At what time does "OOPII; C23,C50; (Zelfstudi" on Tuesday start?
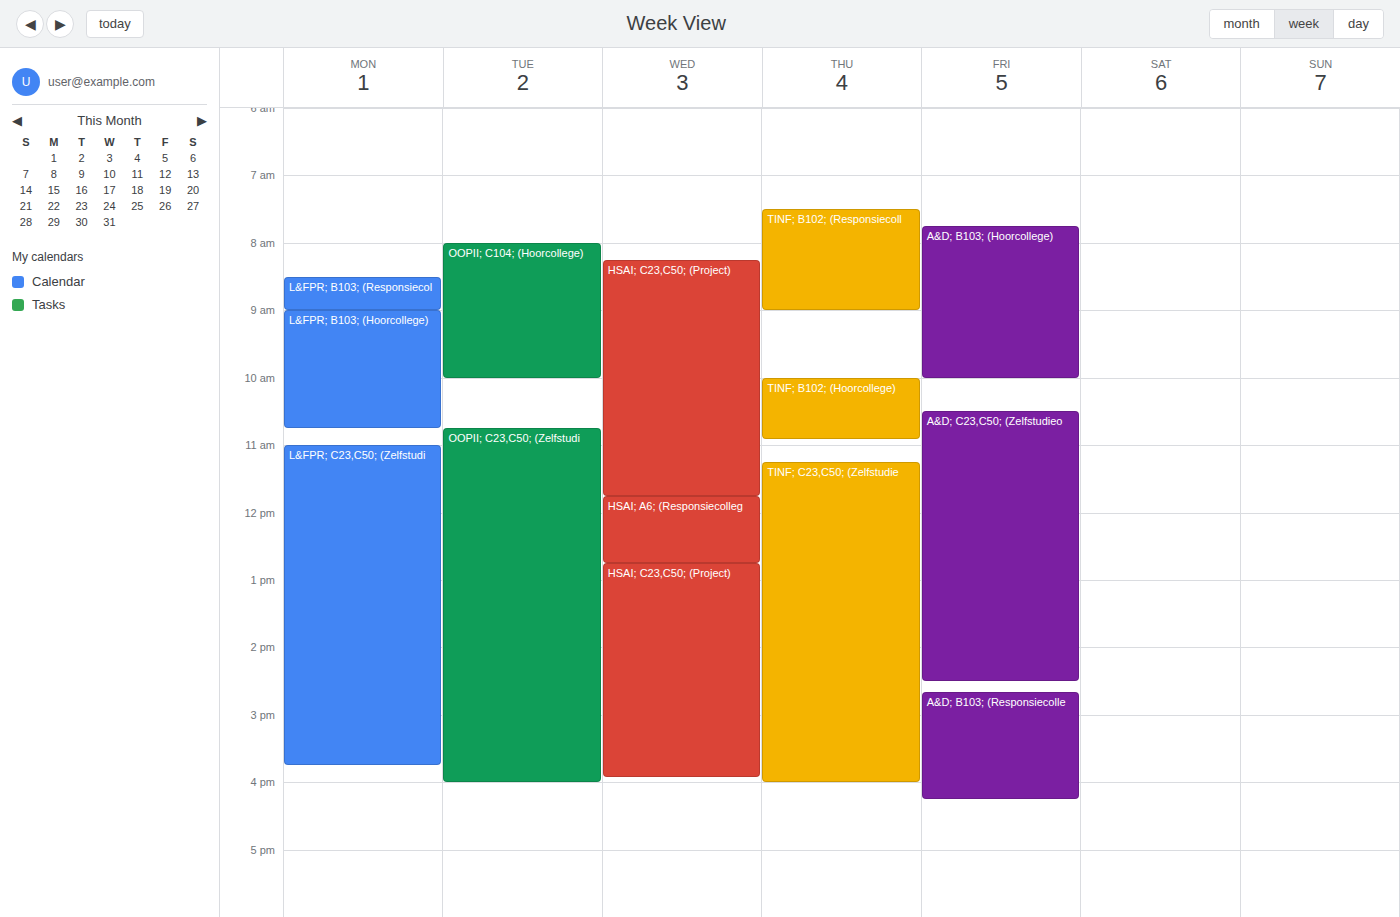
10:45 AM